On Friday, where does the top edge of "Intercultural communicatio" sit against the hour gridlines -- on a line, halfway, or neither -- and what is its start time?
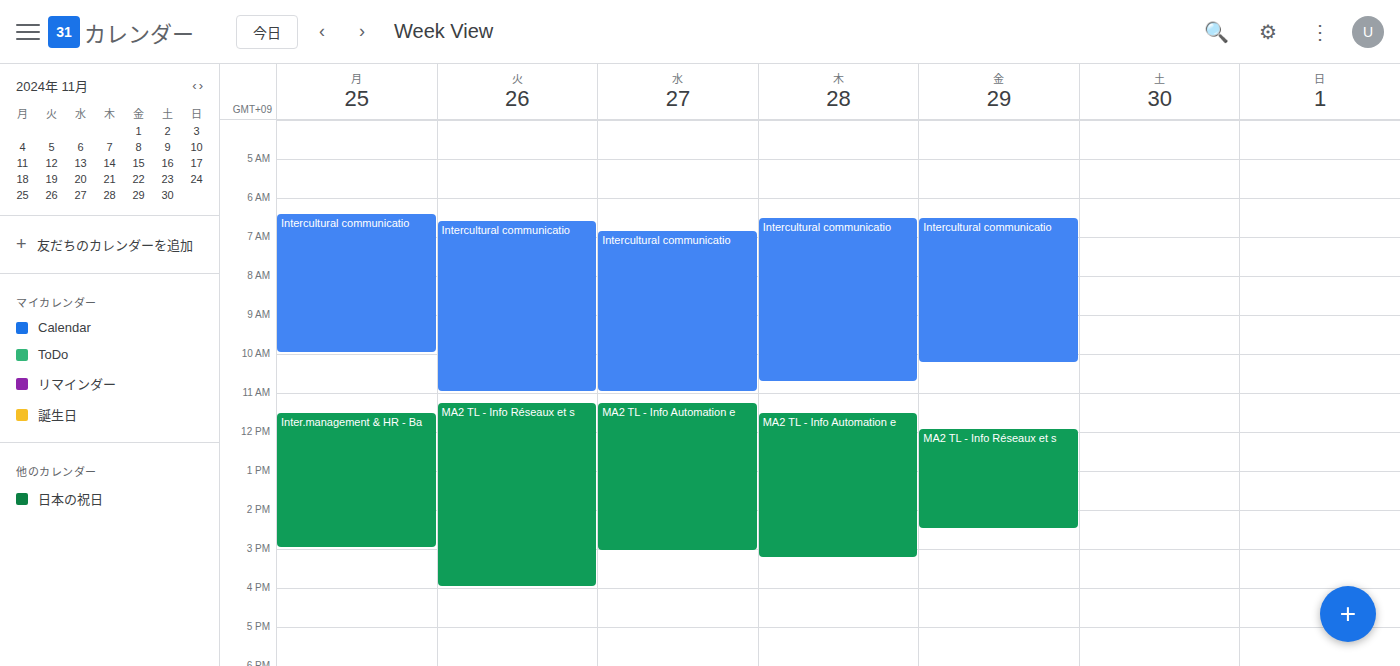
6:30 AM -- halfway between the 6 AM and 7 AM lines.